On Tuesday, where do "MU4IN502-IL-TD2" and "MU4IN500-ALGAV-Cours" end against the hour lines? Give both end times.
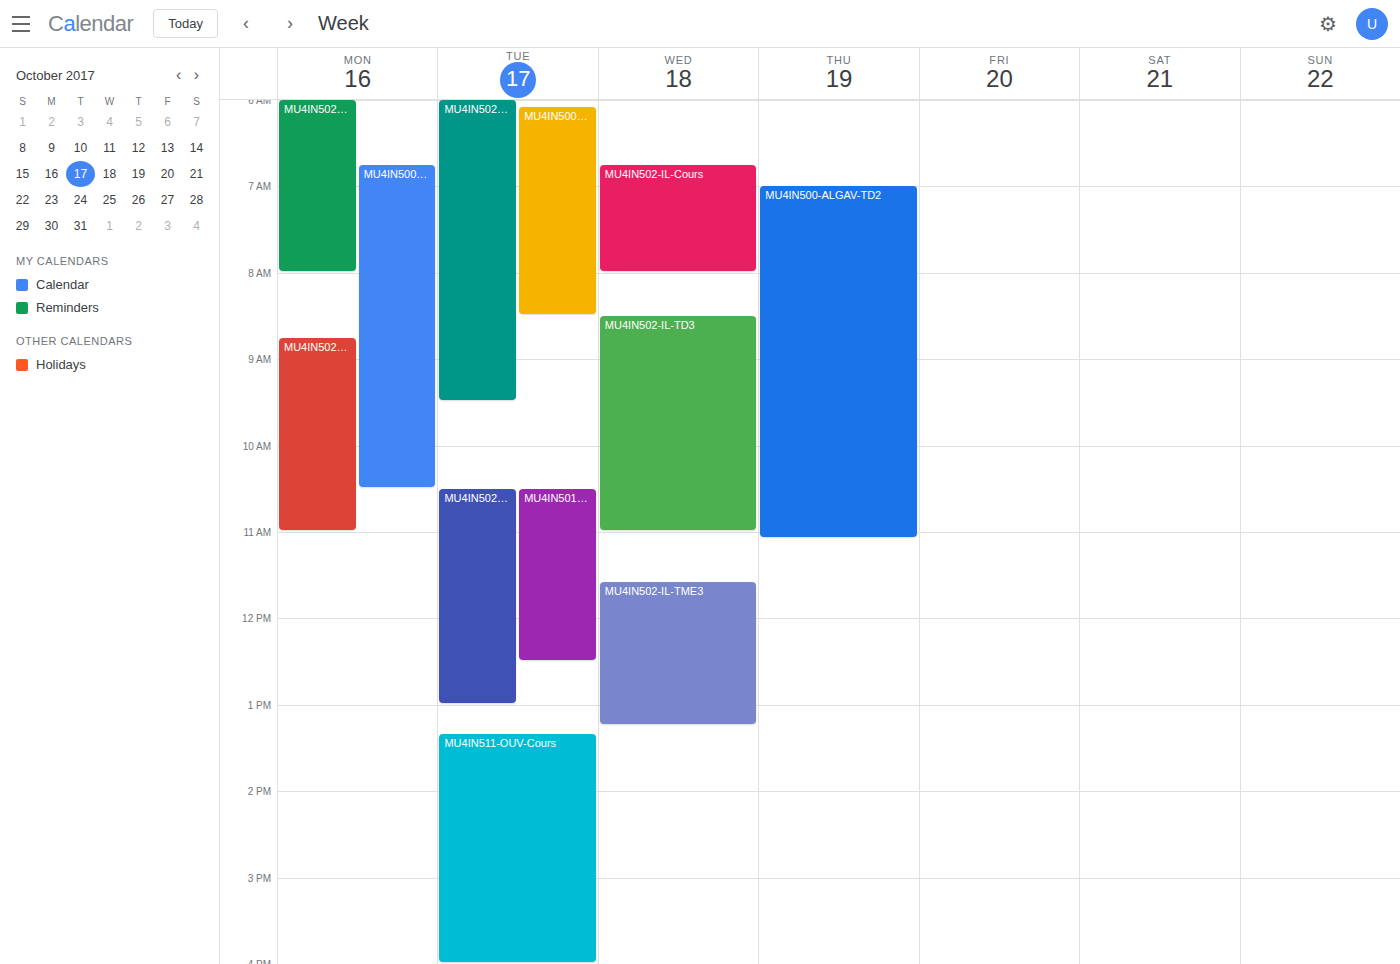
"MU4IN502-IL-TD2": 09:30, halfway between the 09:00 and 10:00 lines. "MU4IN500-ALGAV-Cours": 08:30, halfway between the 08:00 and 09:00 lines.